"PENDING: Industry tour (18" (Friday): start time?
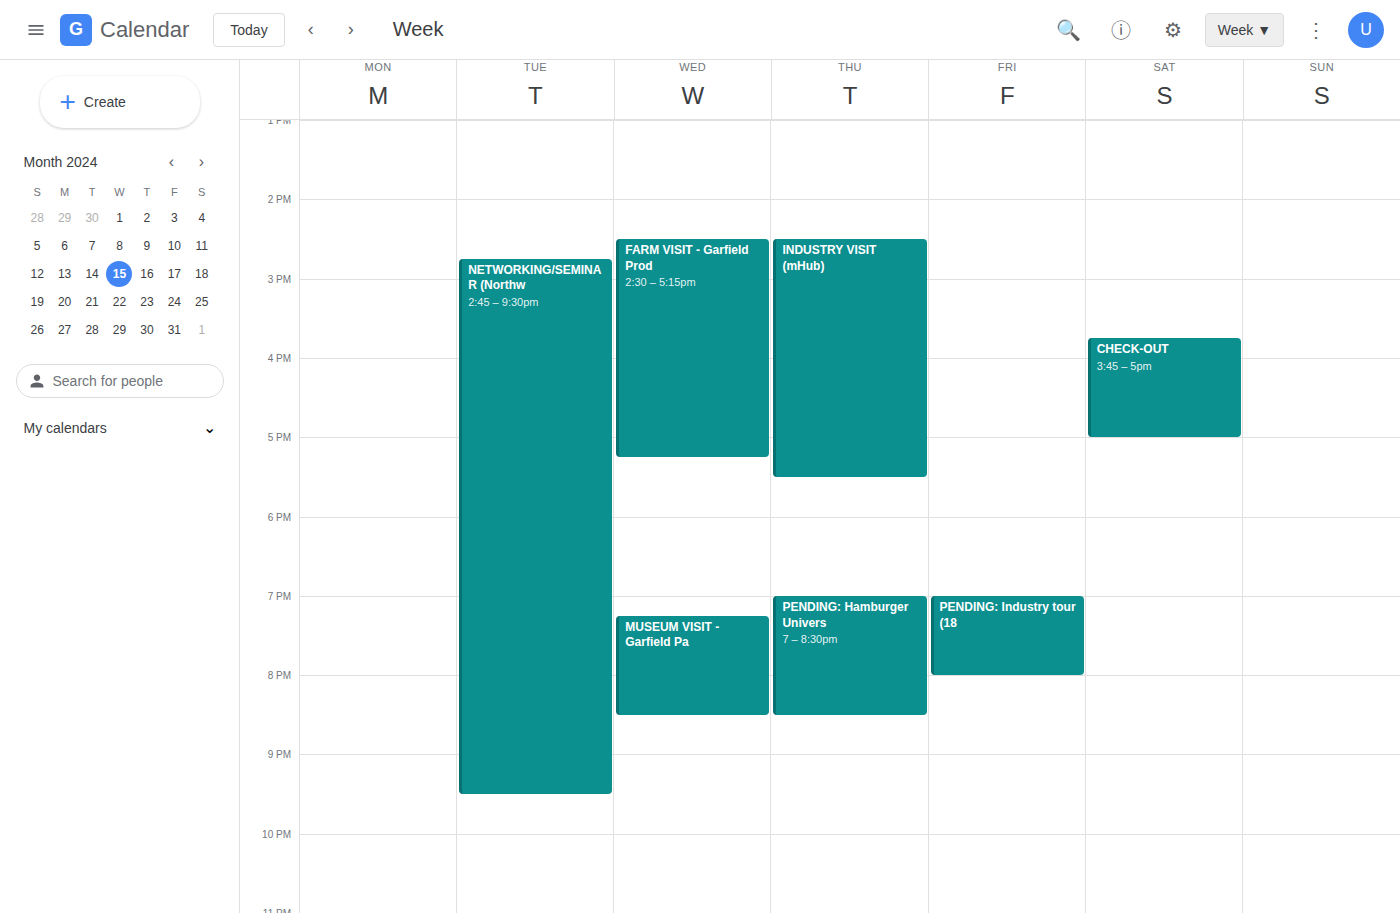
19:00